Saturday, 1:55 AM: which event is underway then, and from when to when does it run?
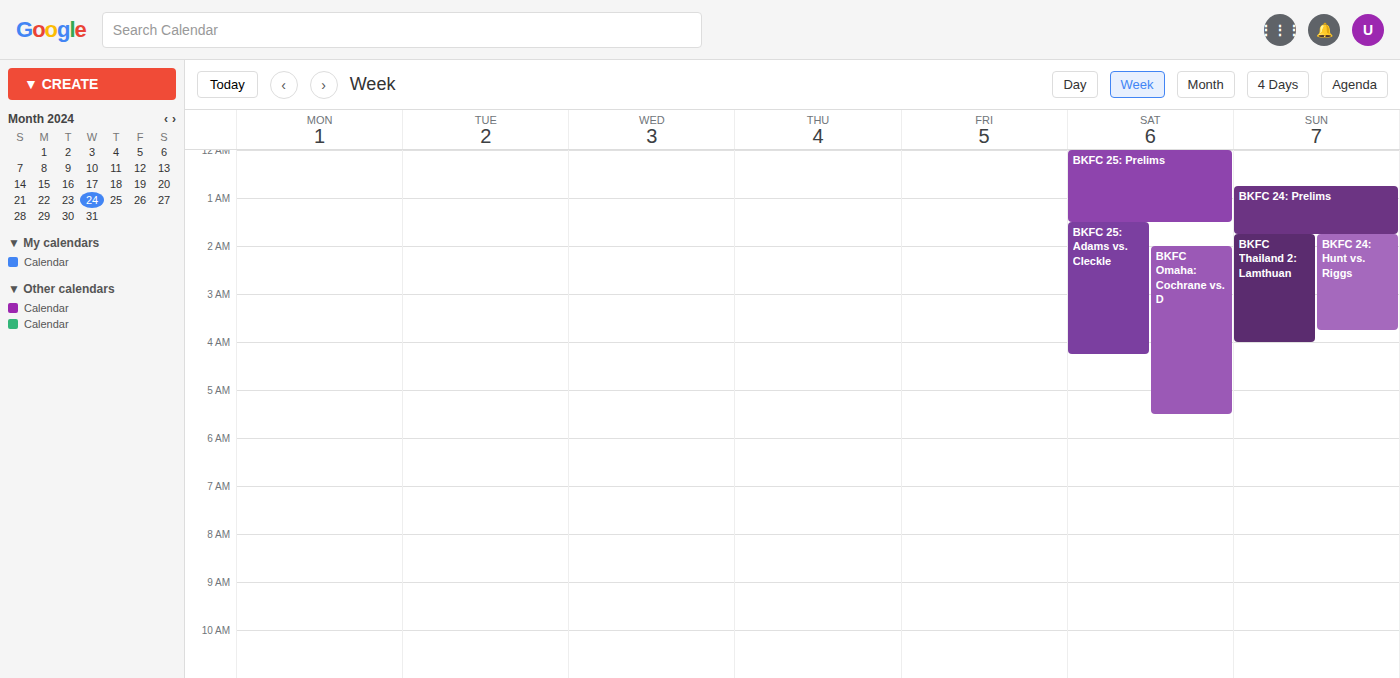
"BKFC 25: Adams vs. Cleckle", 1:30 AM to 4:15 AM